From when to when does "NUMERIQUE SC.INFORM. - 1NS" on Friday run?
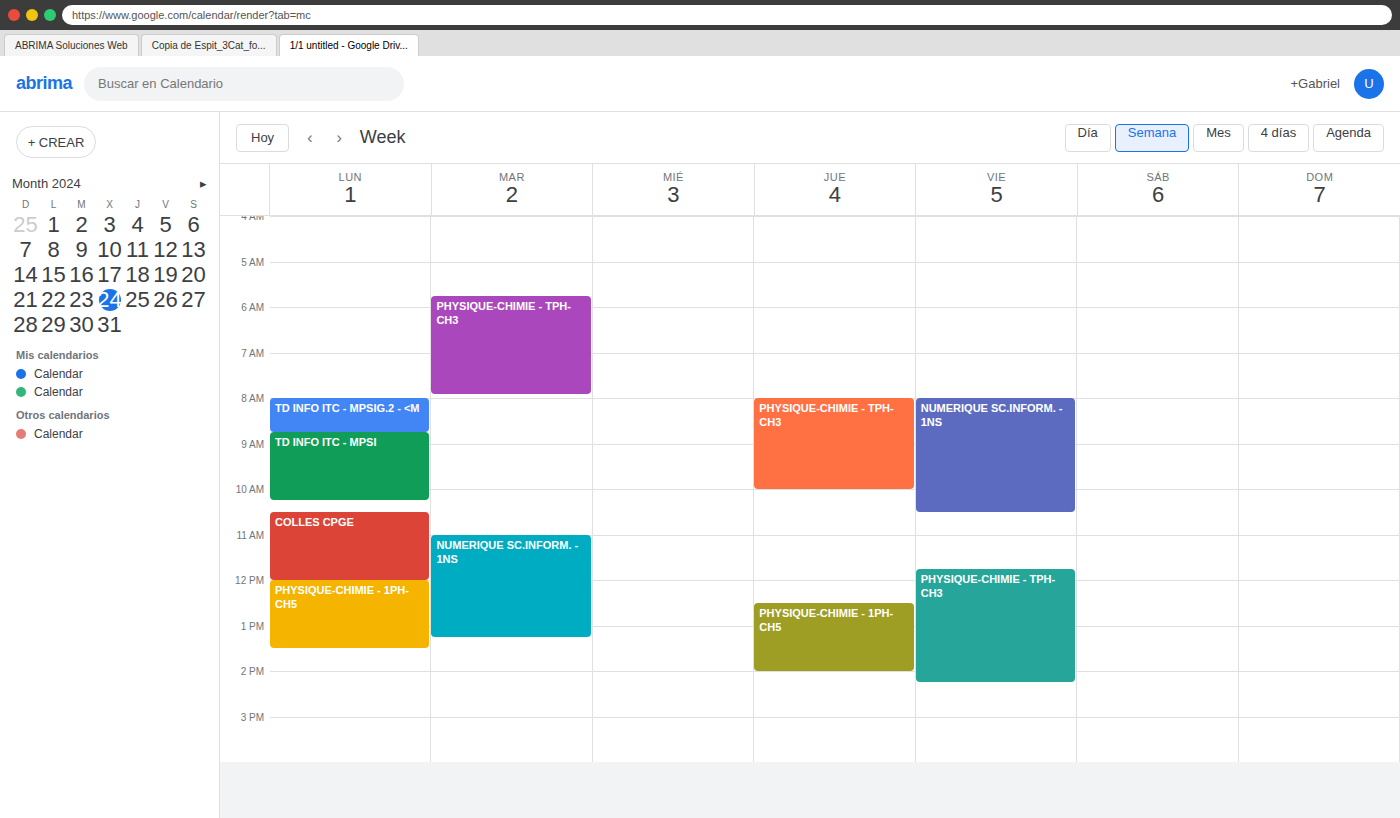
8:00 AM to 10:30 AM